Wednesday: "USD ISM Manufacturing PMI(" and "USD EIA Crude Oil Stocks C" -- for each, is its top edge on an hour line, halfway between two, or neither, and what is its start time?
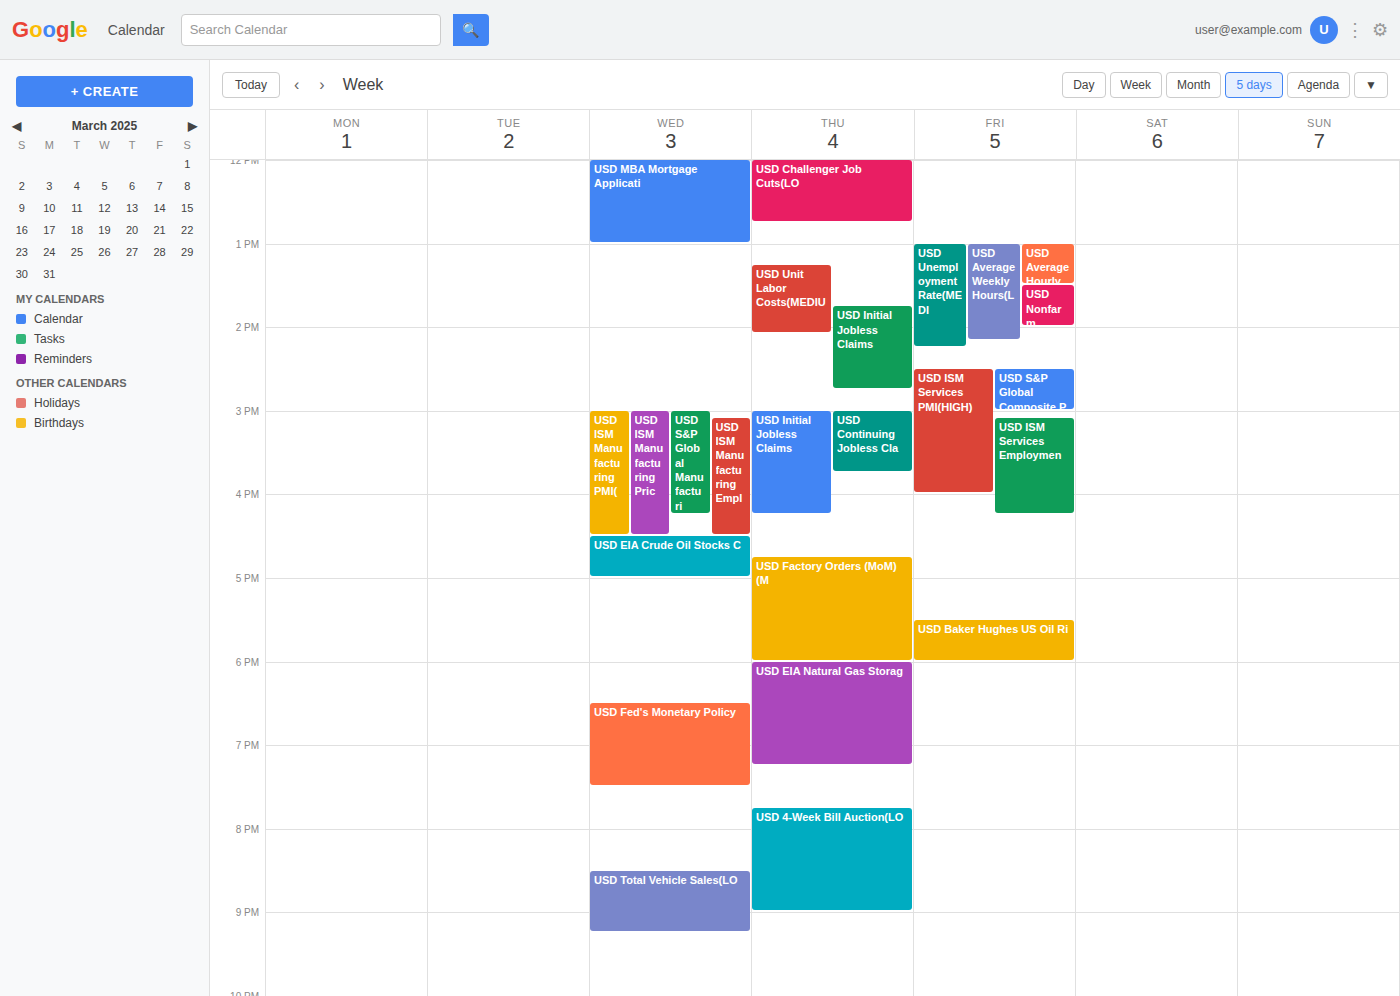
"USD ISM Manufacturing PMI(": 3:00 PM, exactly on the 3 PM line. "USD EIA Crude Oil Stocks C": 4:30 PM, halfway between the 4 PM and 5 PM lines.